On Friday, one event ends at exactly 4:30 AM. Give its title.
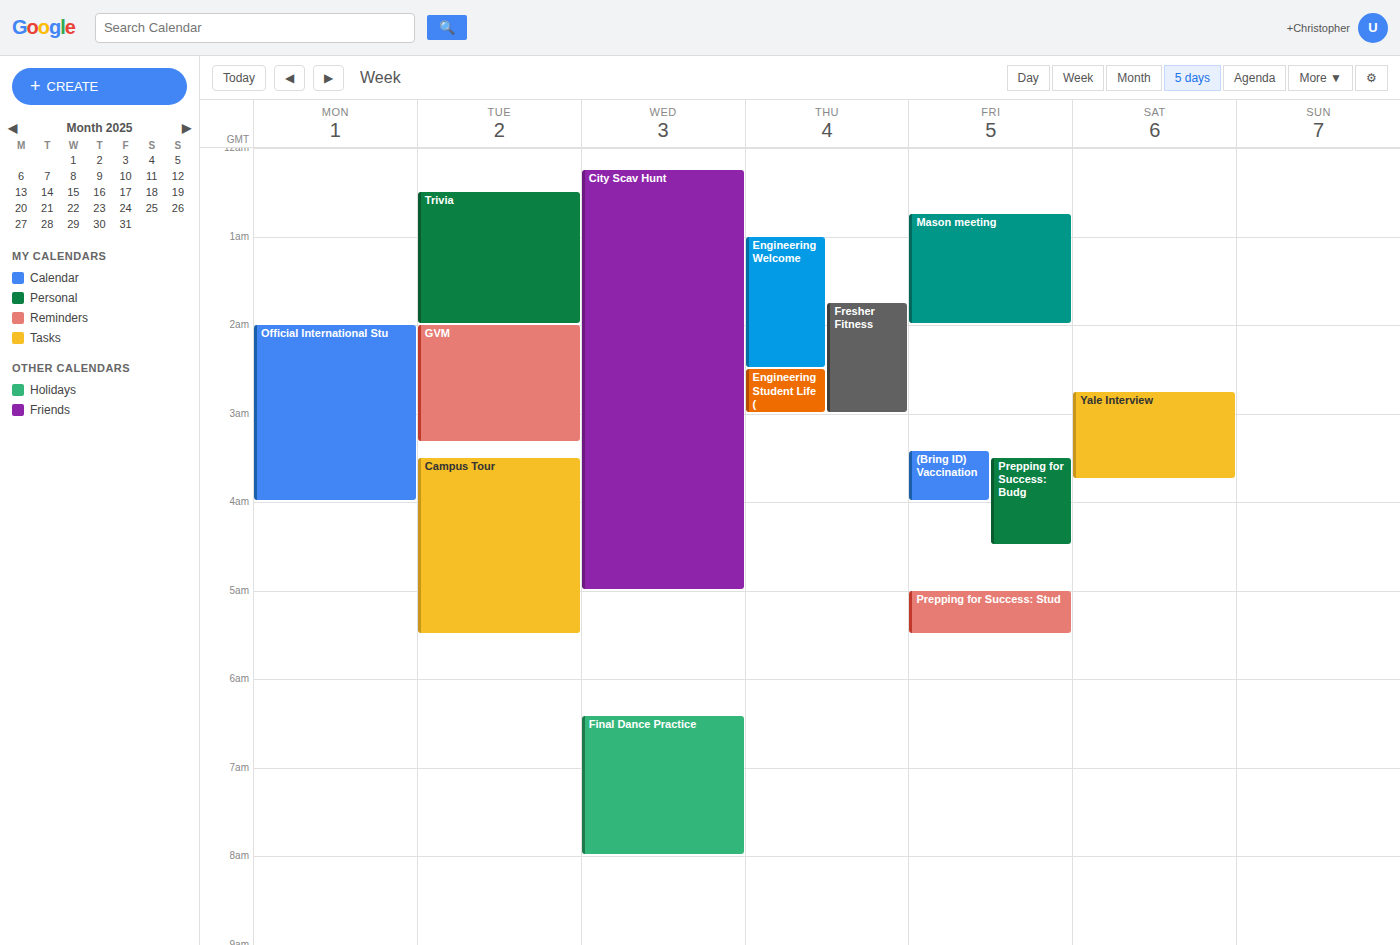
"Prepping for Success: Budg"